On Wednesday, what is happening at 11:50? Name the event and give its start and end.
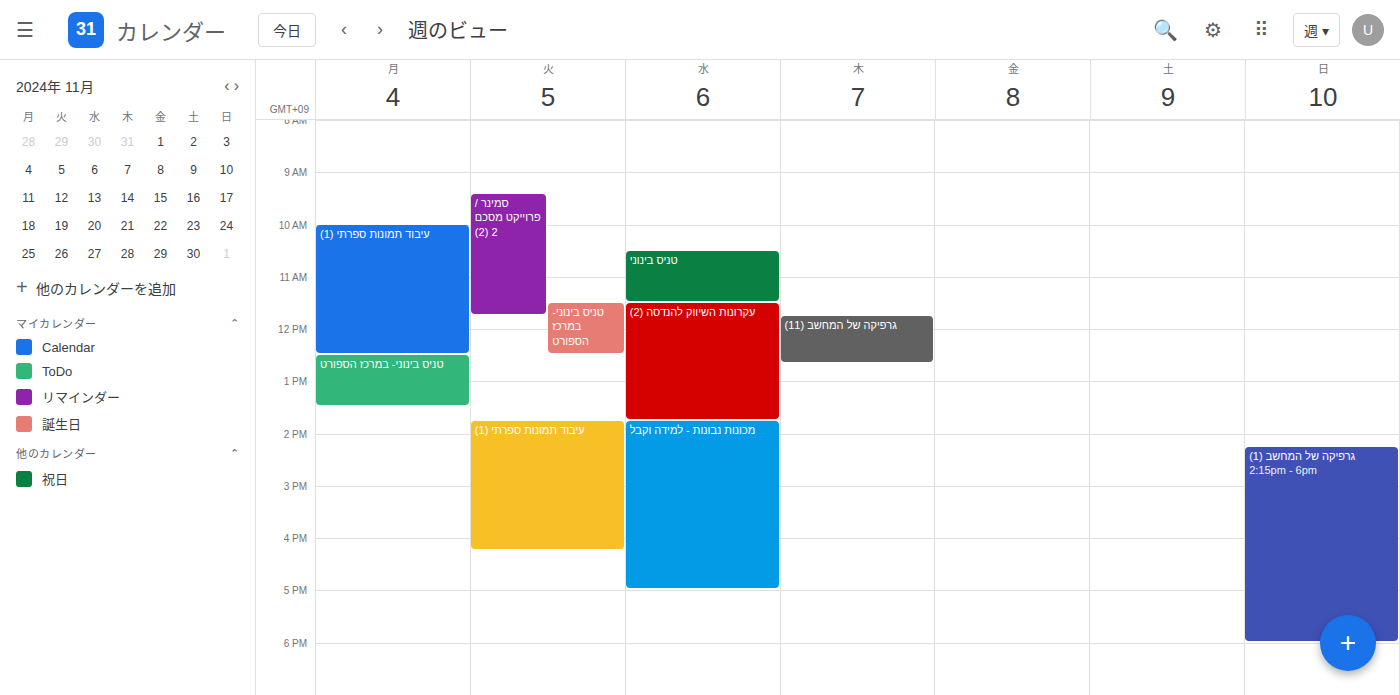
"עקרונות השיווק להנדסה (2)", 11:30 to 13:45